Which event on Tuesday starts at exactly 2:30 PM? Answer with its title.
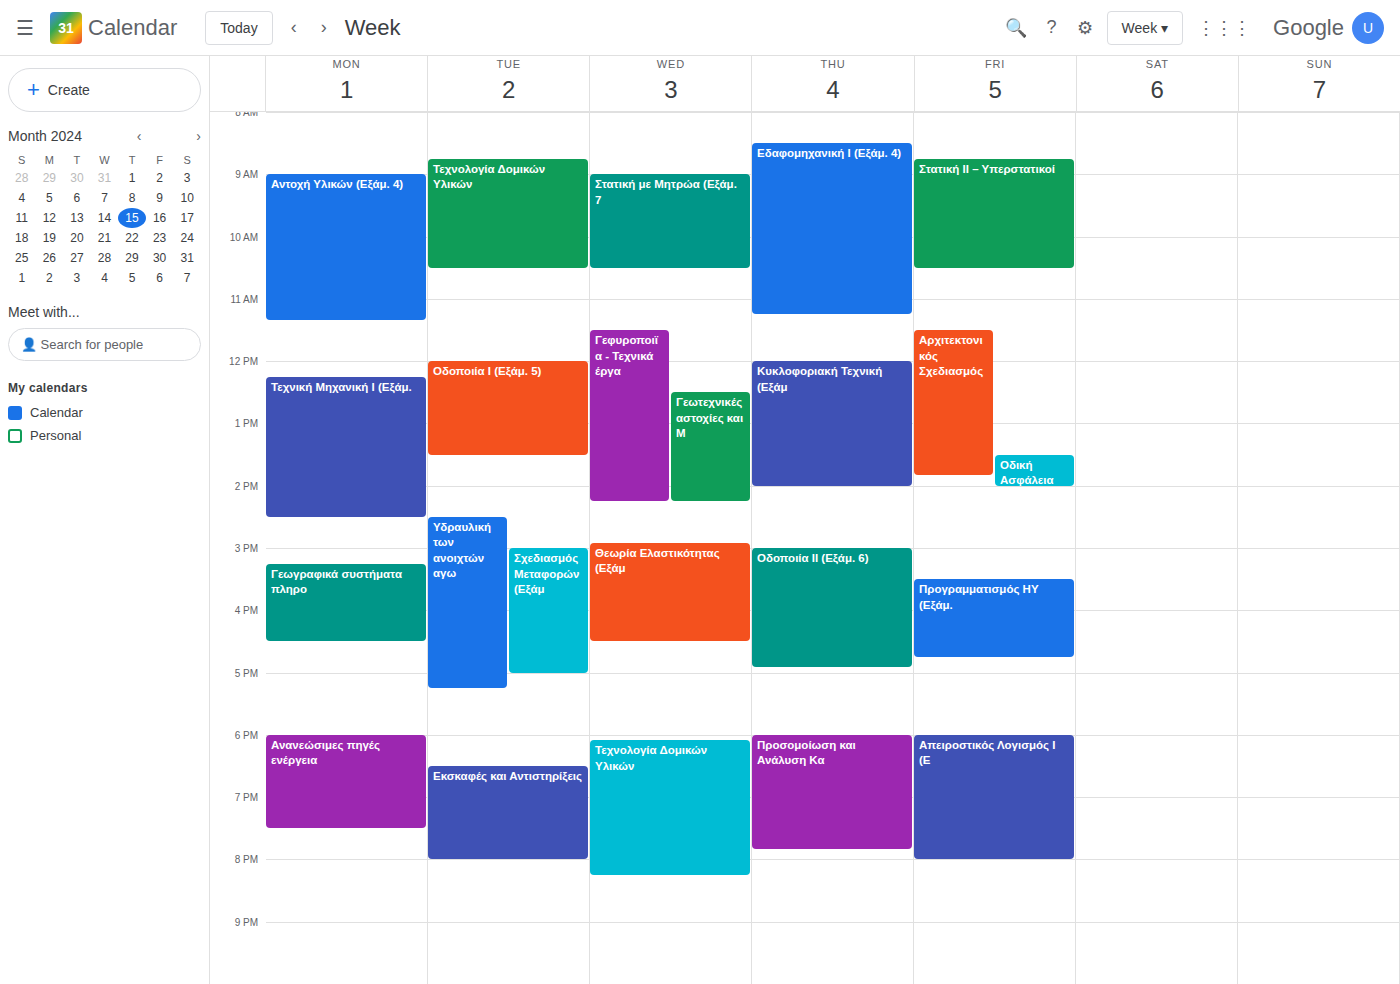
"Υδραυλική των ανοιχτών αγω"